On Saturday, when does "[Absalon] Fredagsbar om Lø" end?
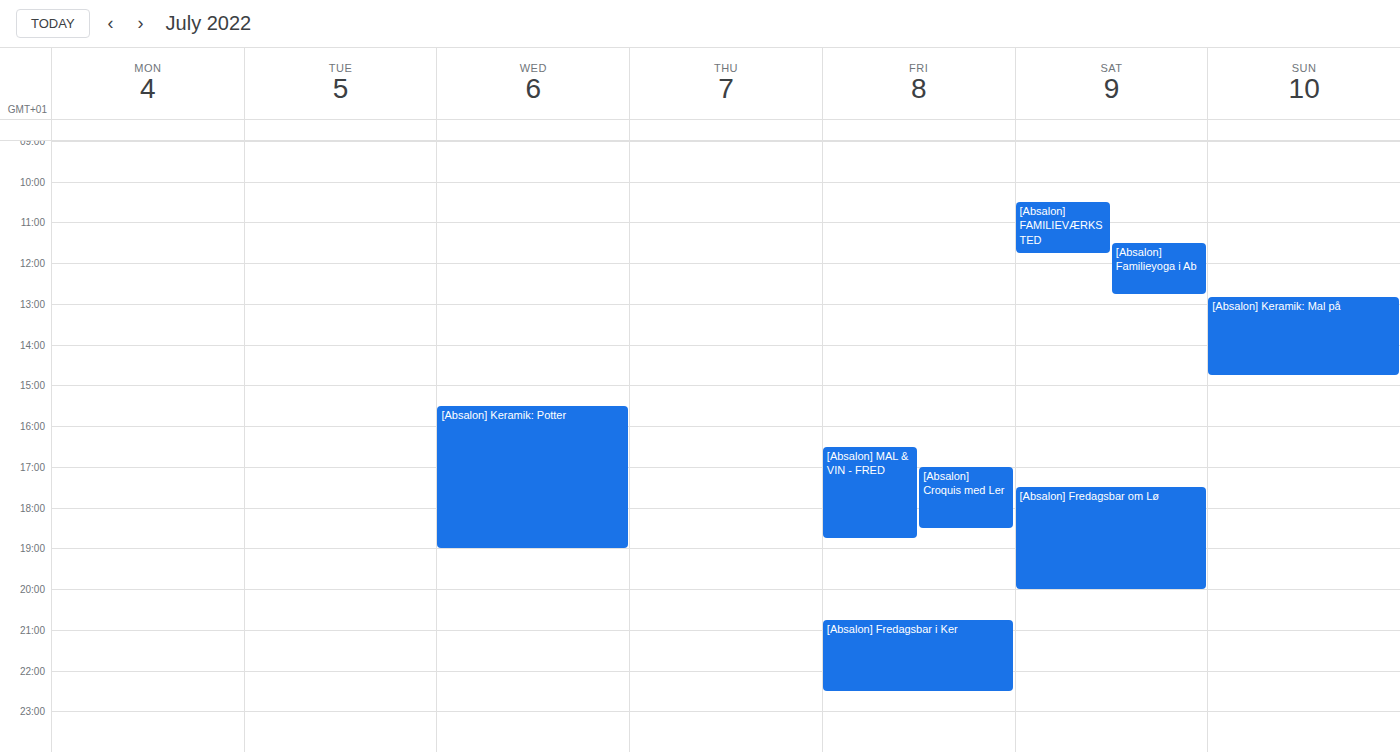
8:00 PM